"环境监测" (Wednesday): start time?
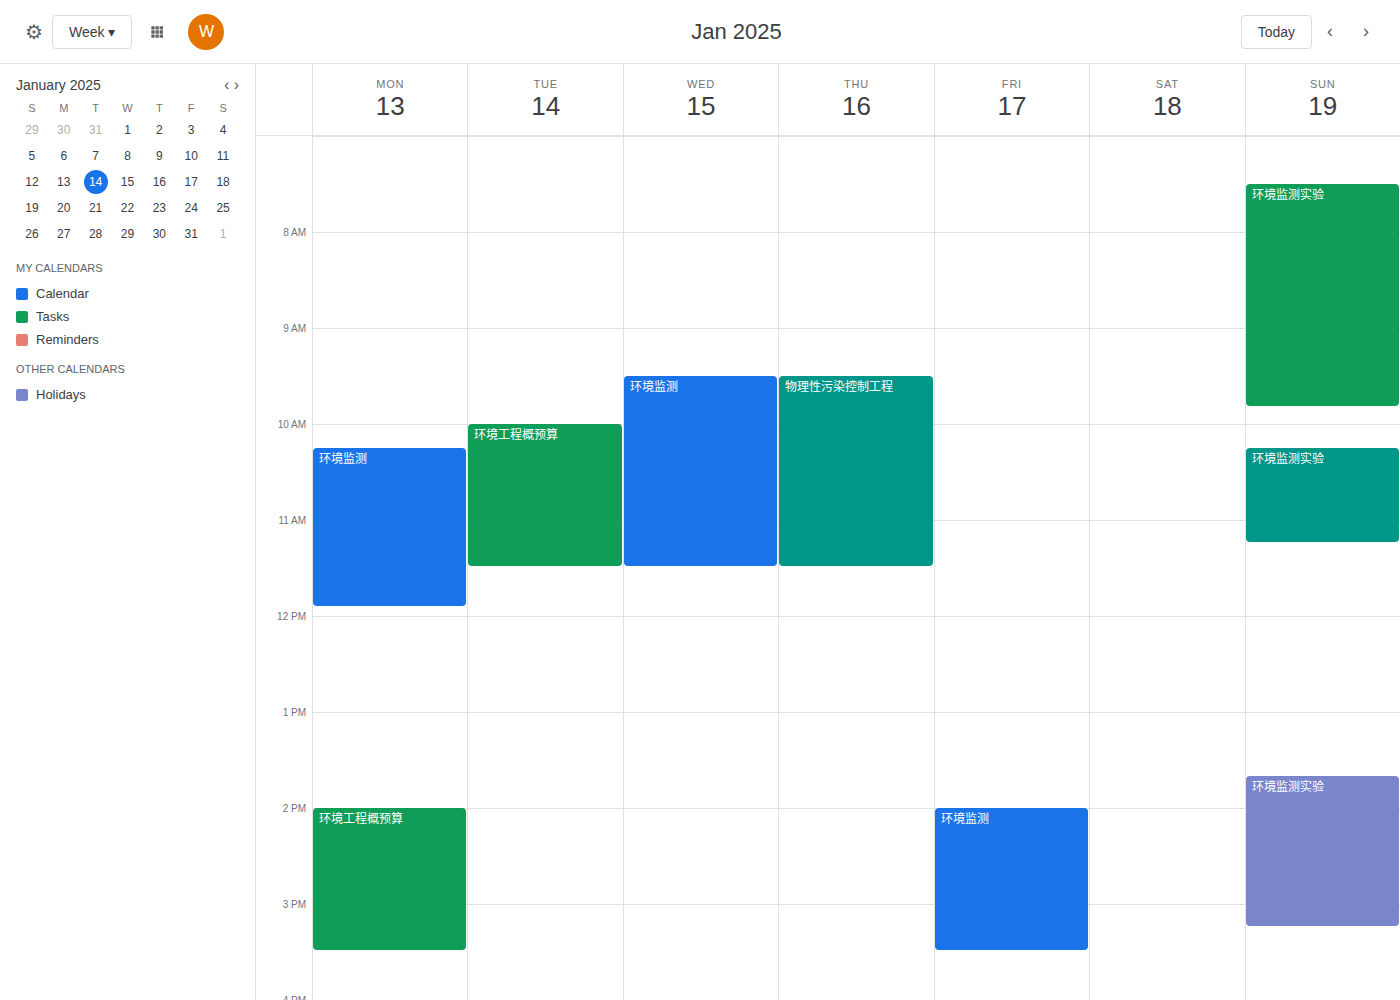
9:30 AM